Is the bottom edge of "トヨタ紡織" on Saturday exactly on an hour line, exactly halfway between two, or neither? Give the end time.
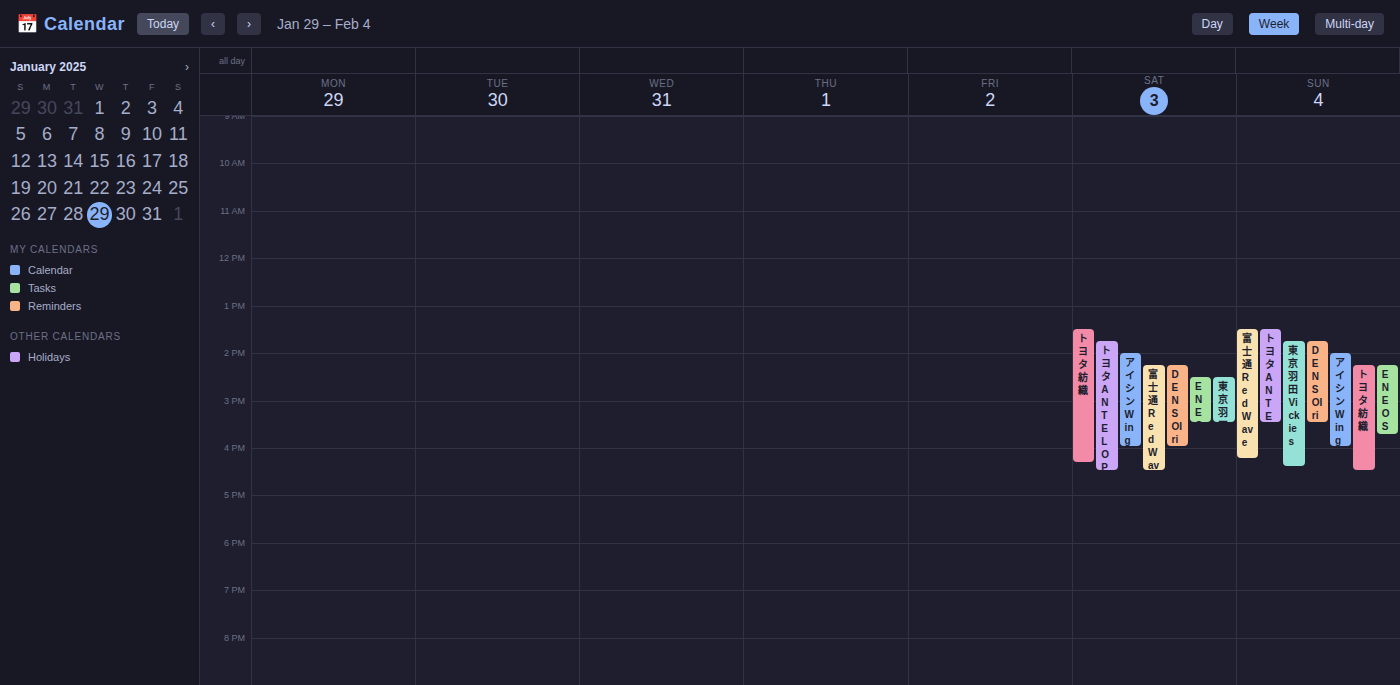
16:20 -- neither: 20 minutes below the 16:00 line and 40 minutes above the 17:00 line.